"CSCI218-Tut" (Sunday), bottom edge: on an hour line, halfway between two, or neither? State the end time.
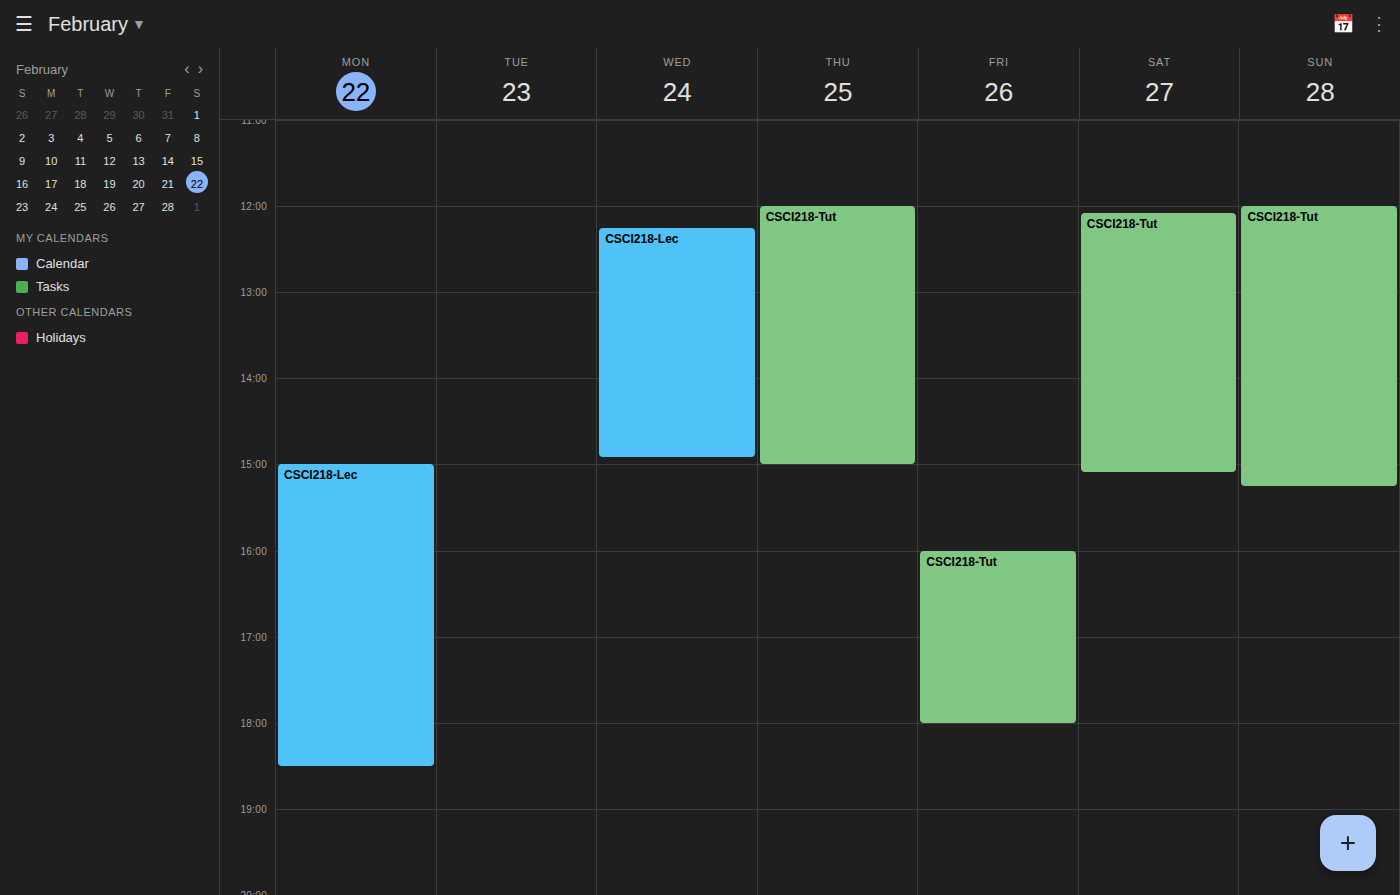
3:15 PM -- neither: a quarter of the way from the 3 PM line to the 4 PM line.